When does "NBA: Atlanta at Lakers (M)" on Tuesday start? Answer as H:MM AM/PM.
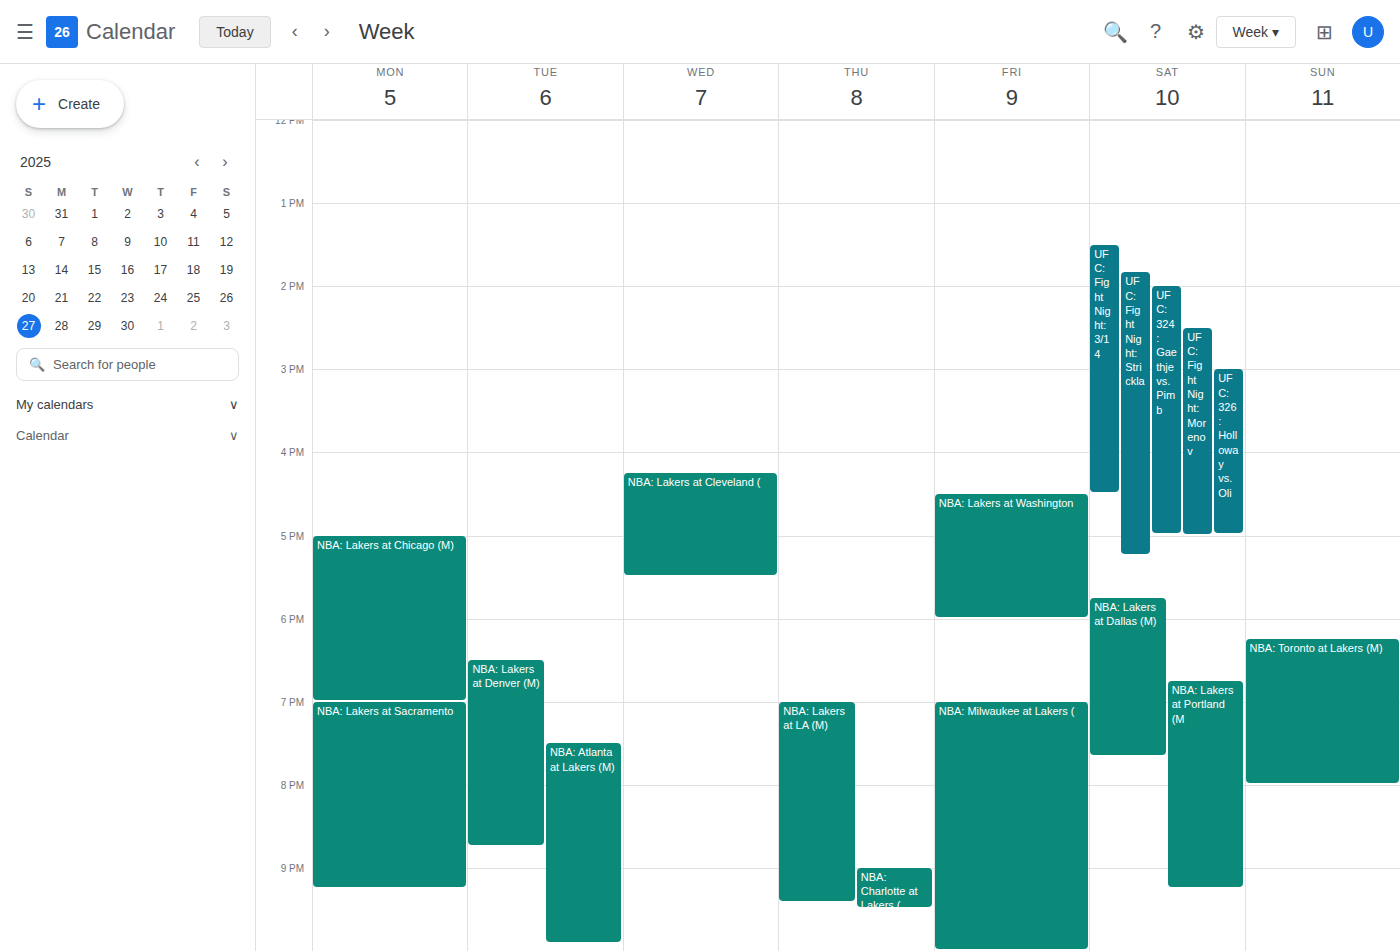
7:30 PM